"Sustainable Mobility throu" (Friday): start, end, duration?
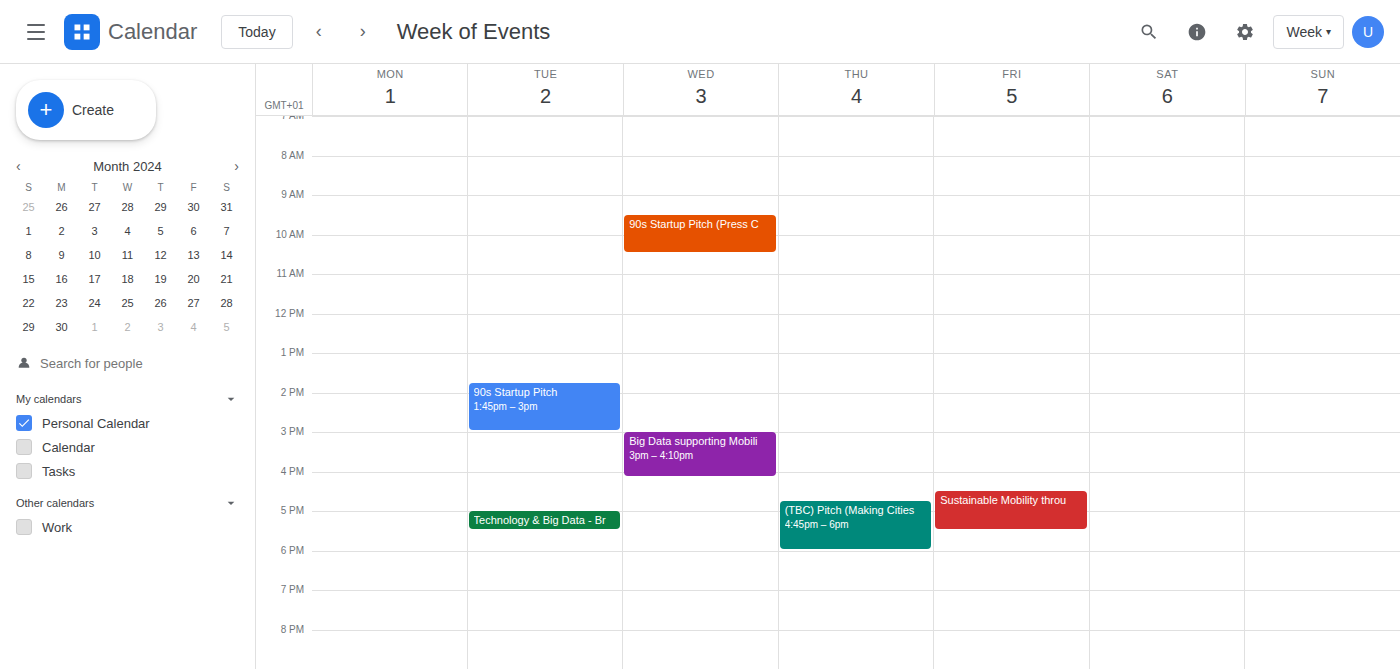
4:30 PM to 5:30 PM, 1 hour